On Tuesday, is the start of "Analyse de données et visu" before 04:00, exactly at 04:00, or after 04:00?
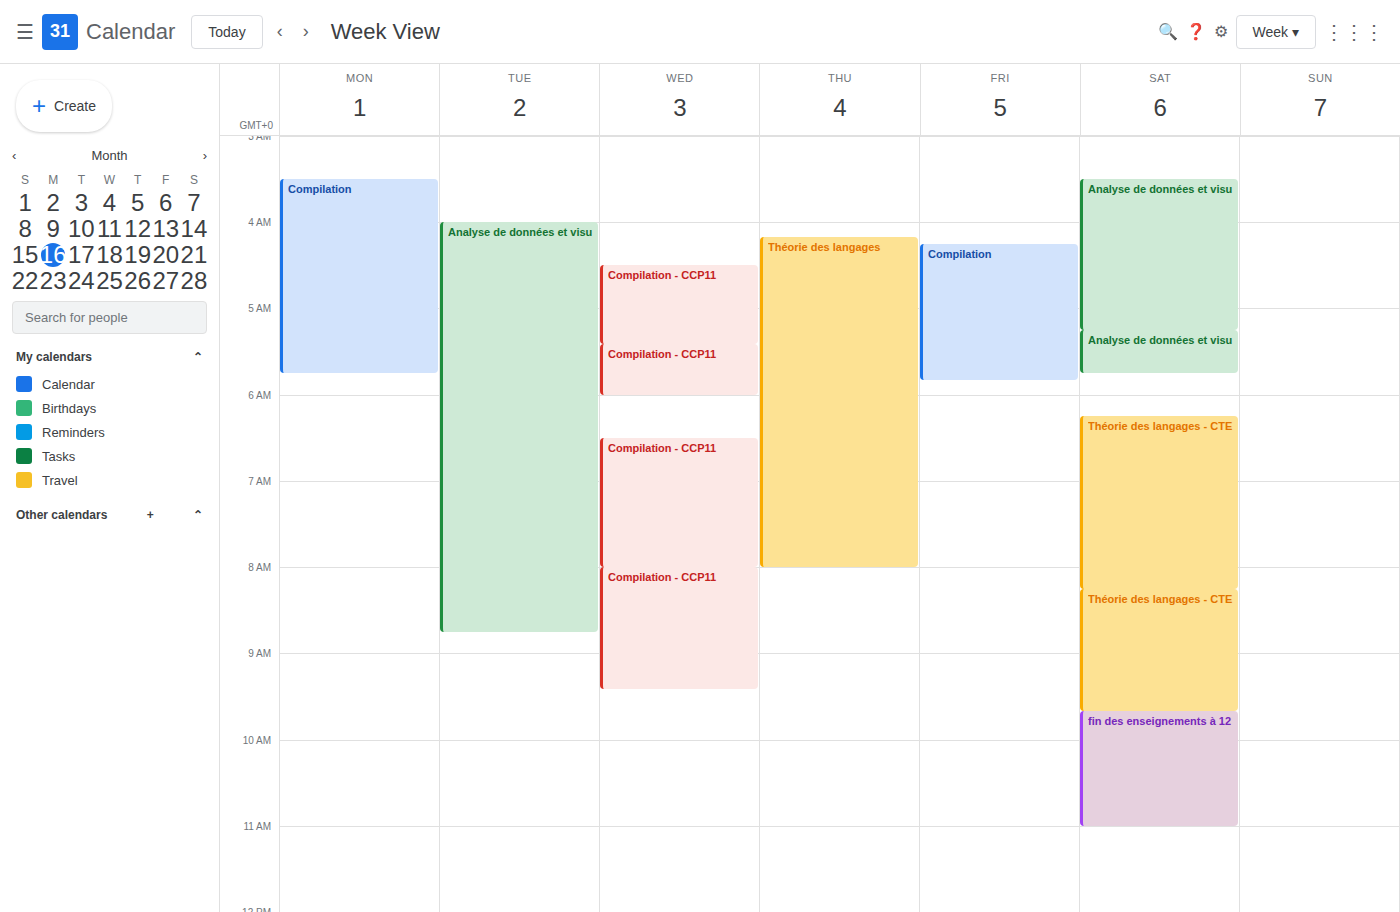
04:00 -- exactly at 04:00, on the 04:00 line.